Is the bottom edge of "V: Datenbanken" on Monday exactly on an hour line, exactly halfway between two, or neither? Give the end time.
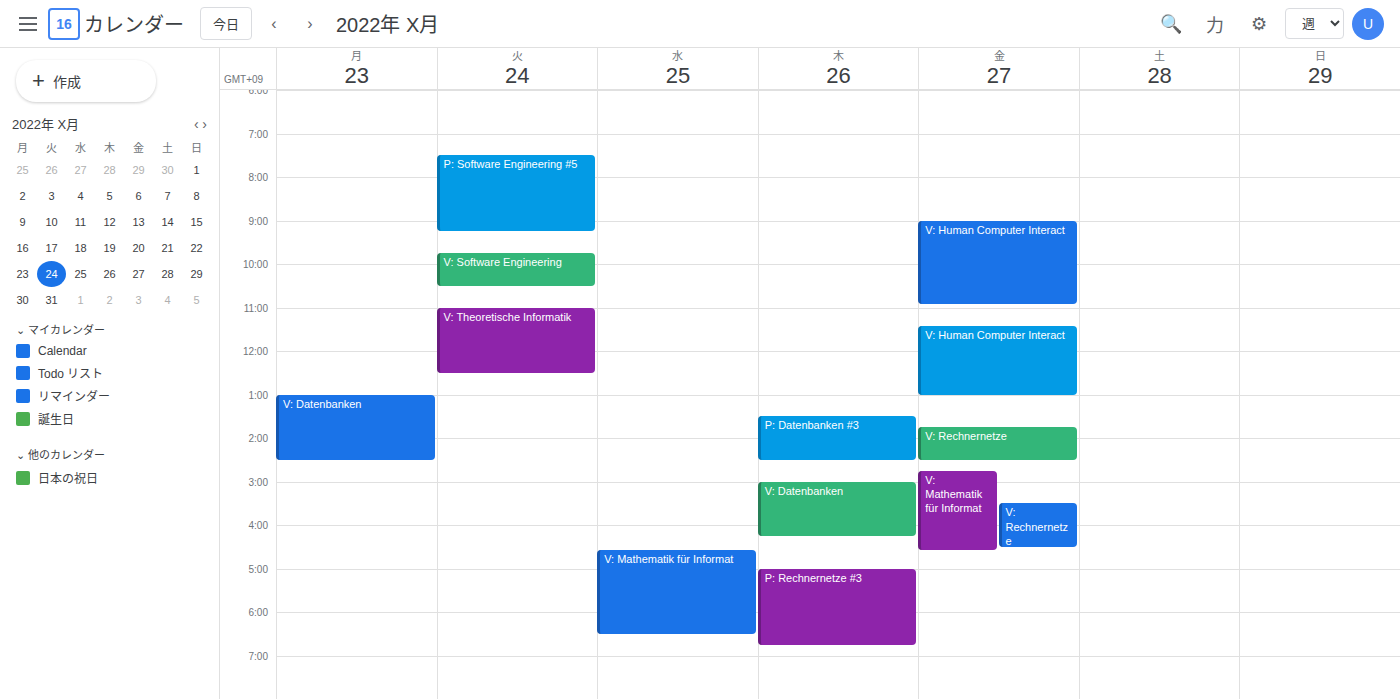
2:30 PM -- halfway between the 2 PM and 3 PM lines.